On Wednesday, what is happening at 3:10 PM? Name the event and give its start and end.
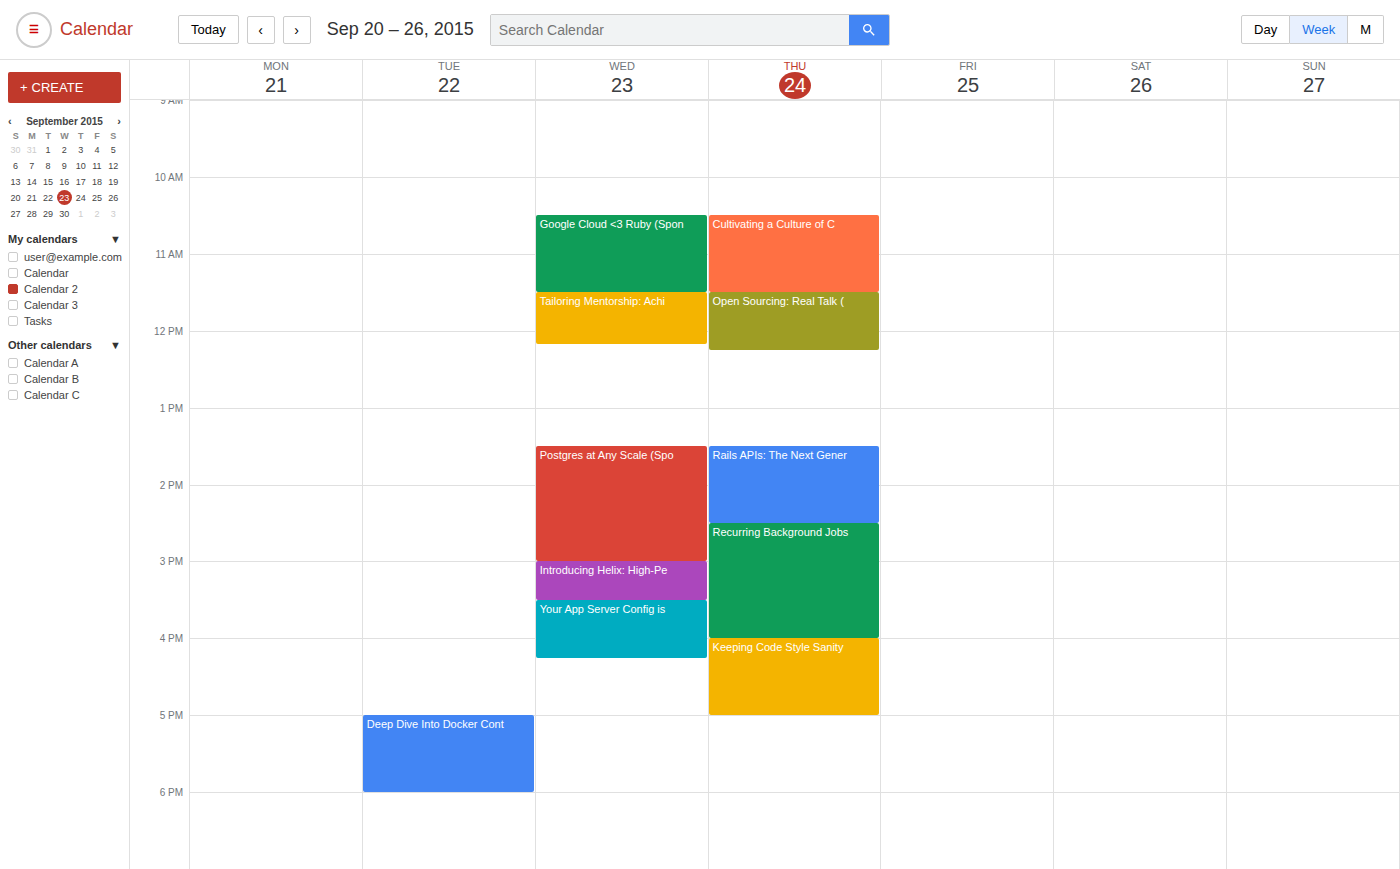
"Introducing Helix: High-Pe", 3:00 PM to 3:30 PM